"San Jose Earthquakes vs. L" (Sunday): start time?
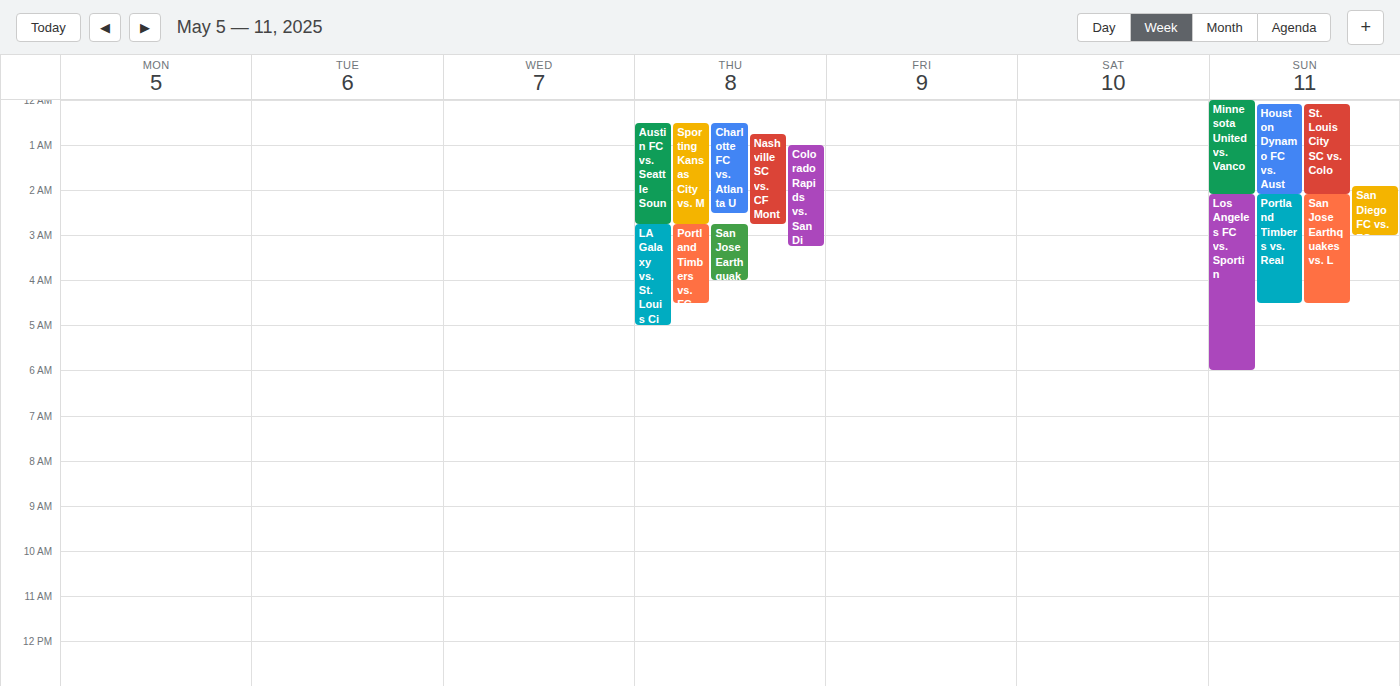
2:05 AM